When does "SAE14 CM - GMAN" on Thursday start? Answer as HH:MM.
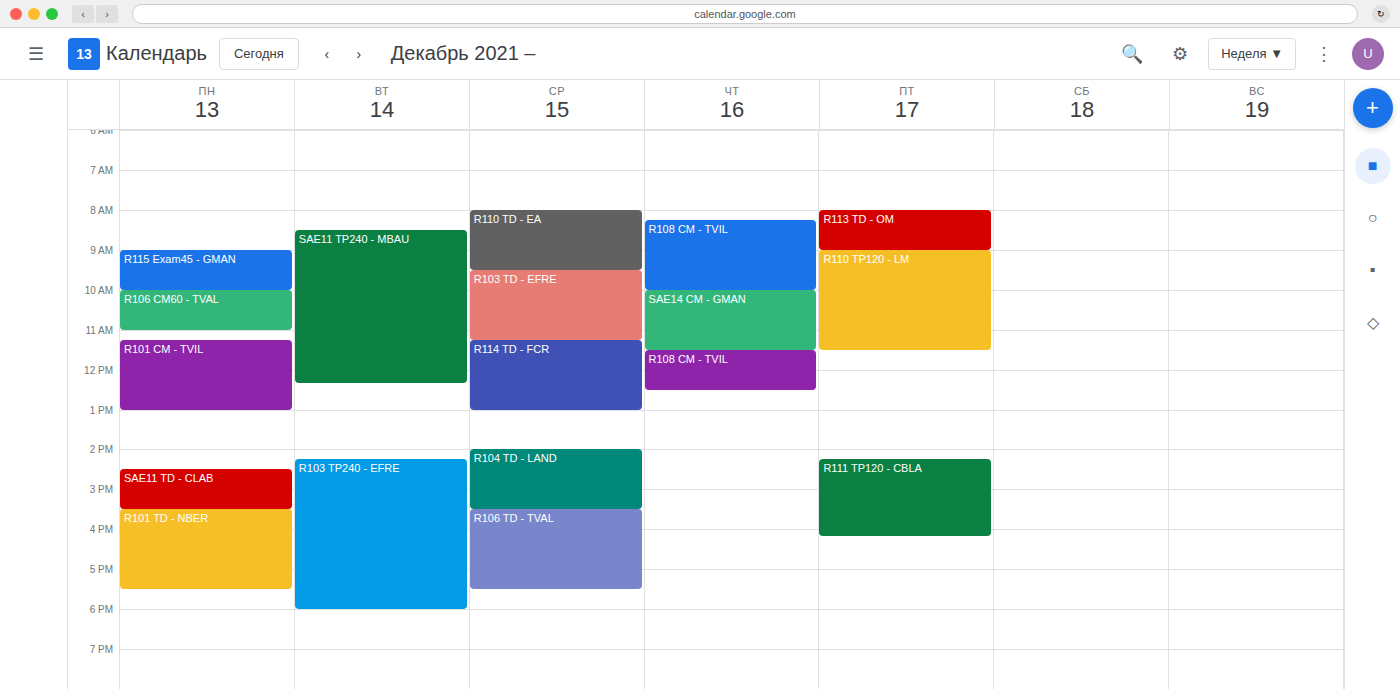
10:00